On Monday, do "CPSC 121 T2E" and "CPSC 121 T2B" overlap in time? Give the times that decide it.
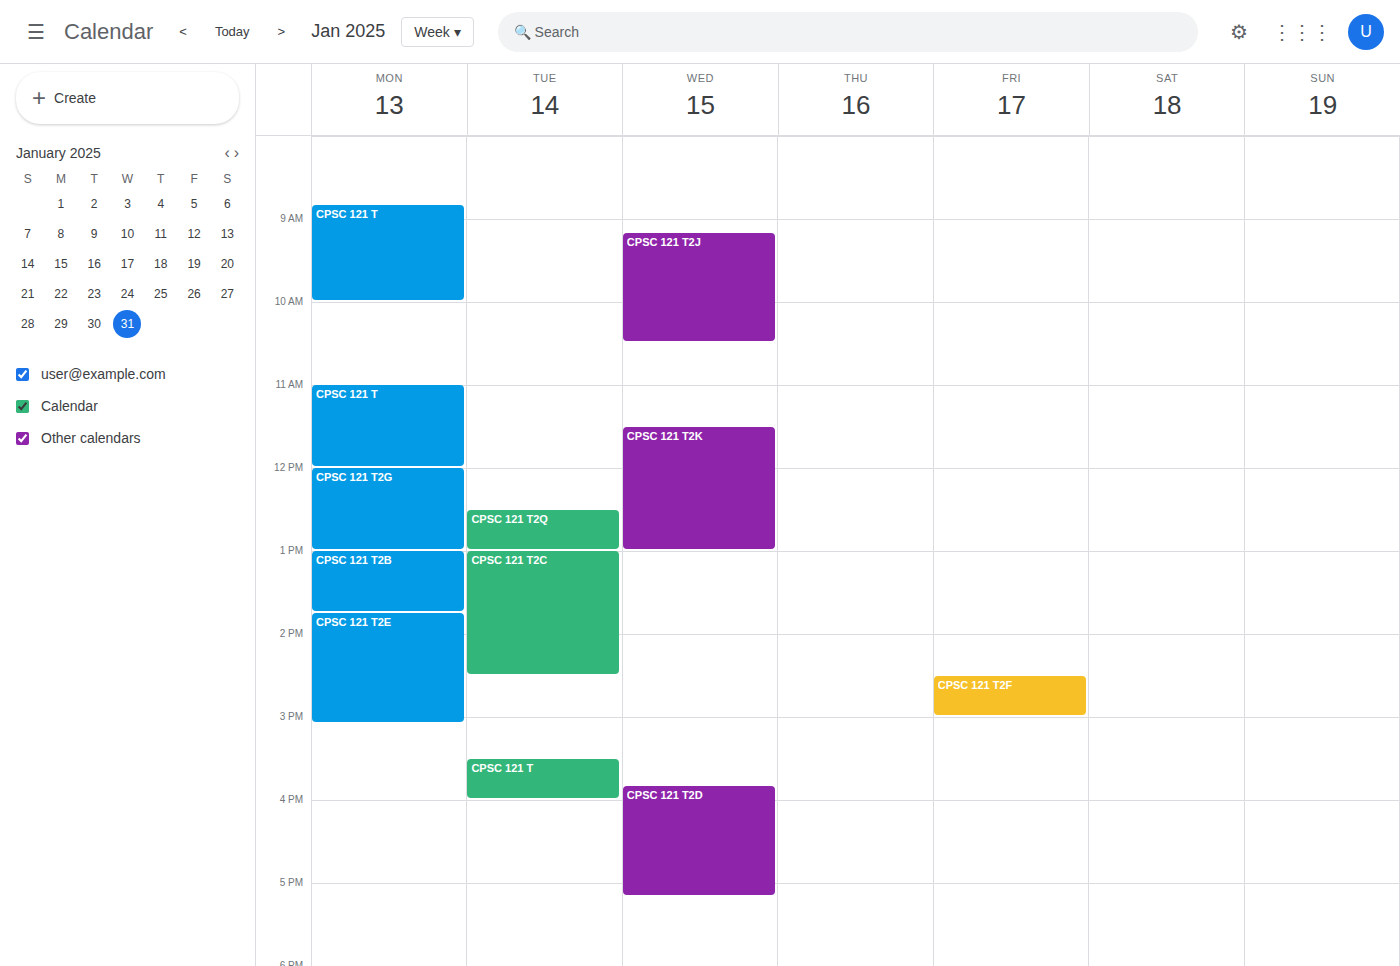
"CPSC 121 T2B" ends at 1:45 PM, exactly when "CPSC 121 T2E" starts -- they touch but do not overlap.